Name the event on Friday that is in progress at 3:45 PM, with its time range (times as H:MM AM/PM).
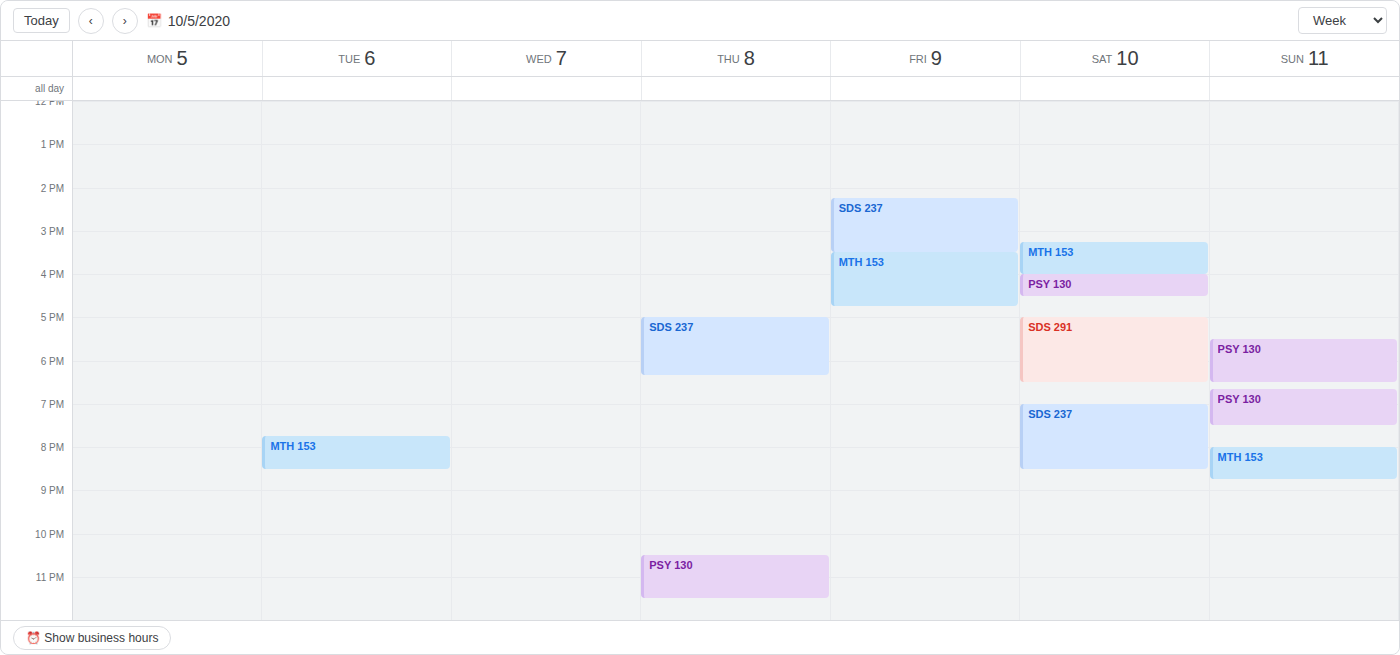
"MTH 153", 3:30 PM to 4:45 PM